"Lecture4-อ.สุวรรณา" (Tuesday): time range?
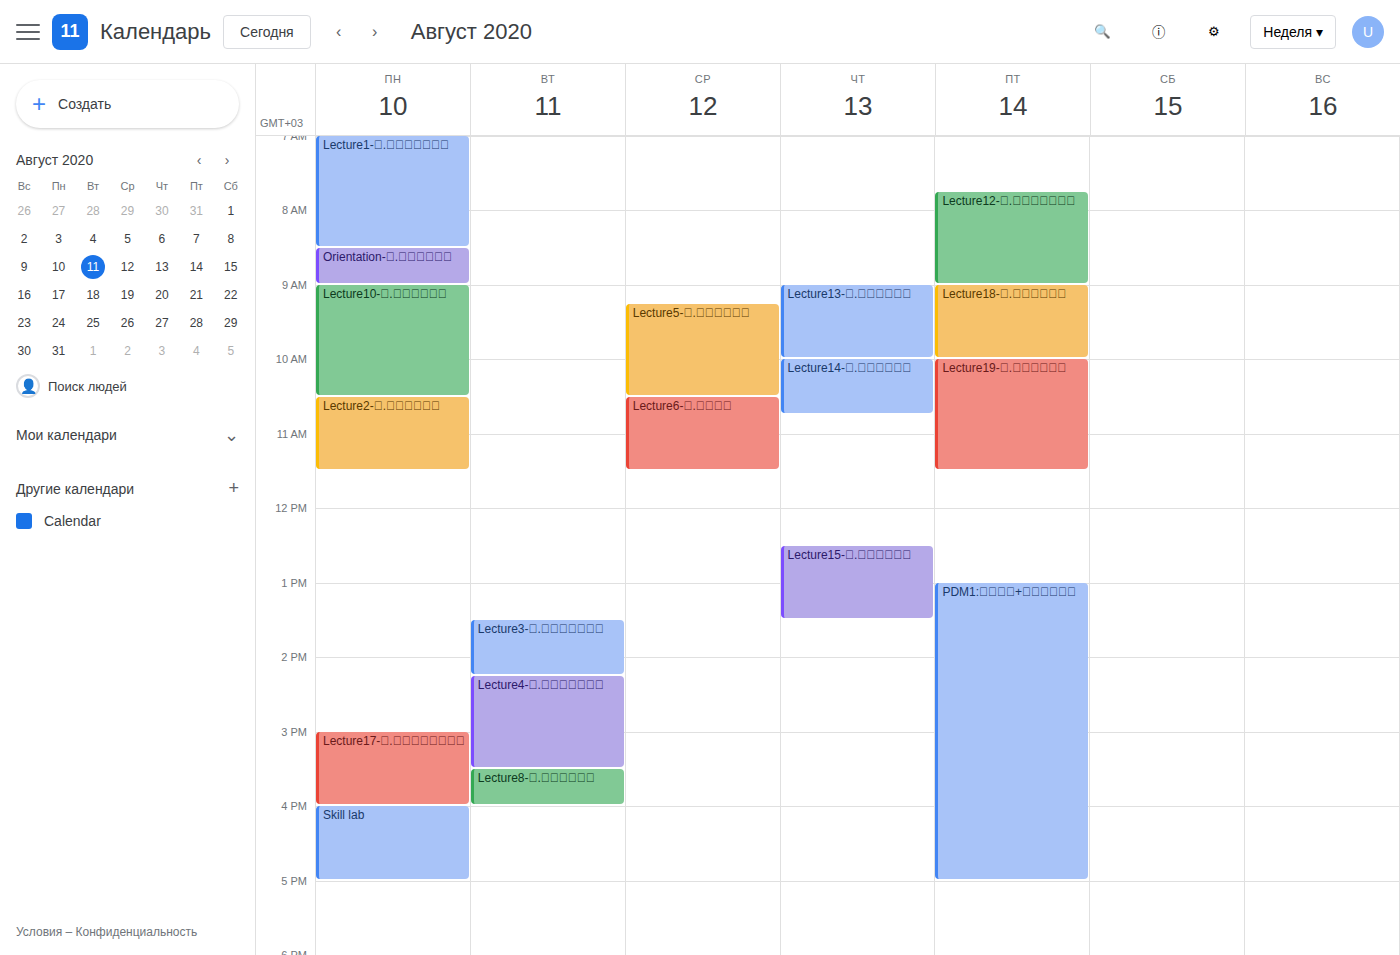
2:15 PM to 3:30 PM